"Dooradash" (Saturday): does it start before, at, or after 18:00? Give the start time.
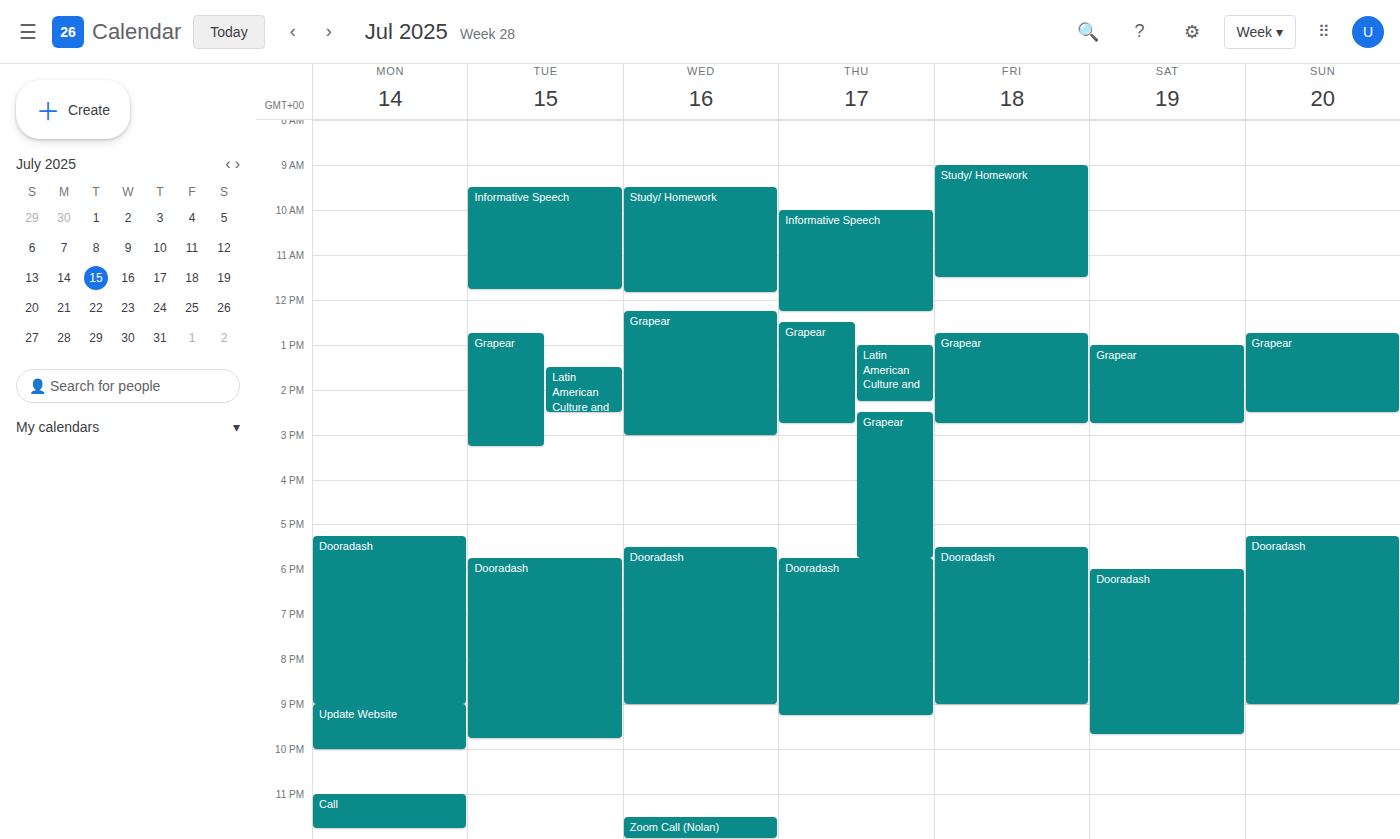
18:00 -- exactly at 18:00, on the 18:00 line.